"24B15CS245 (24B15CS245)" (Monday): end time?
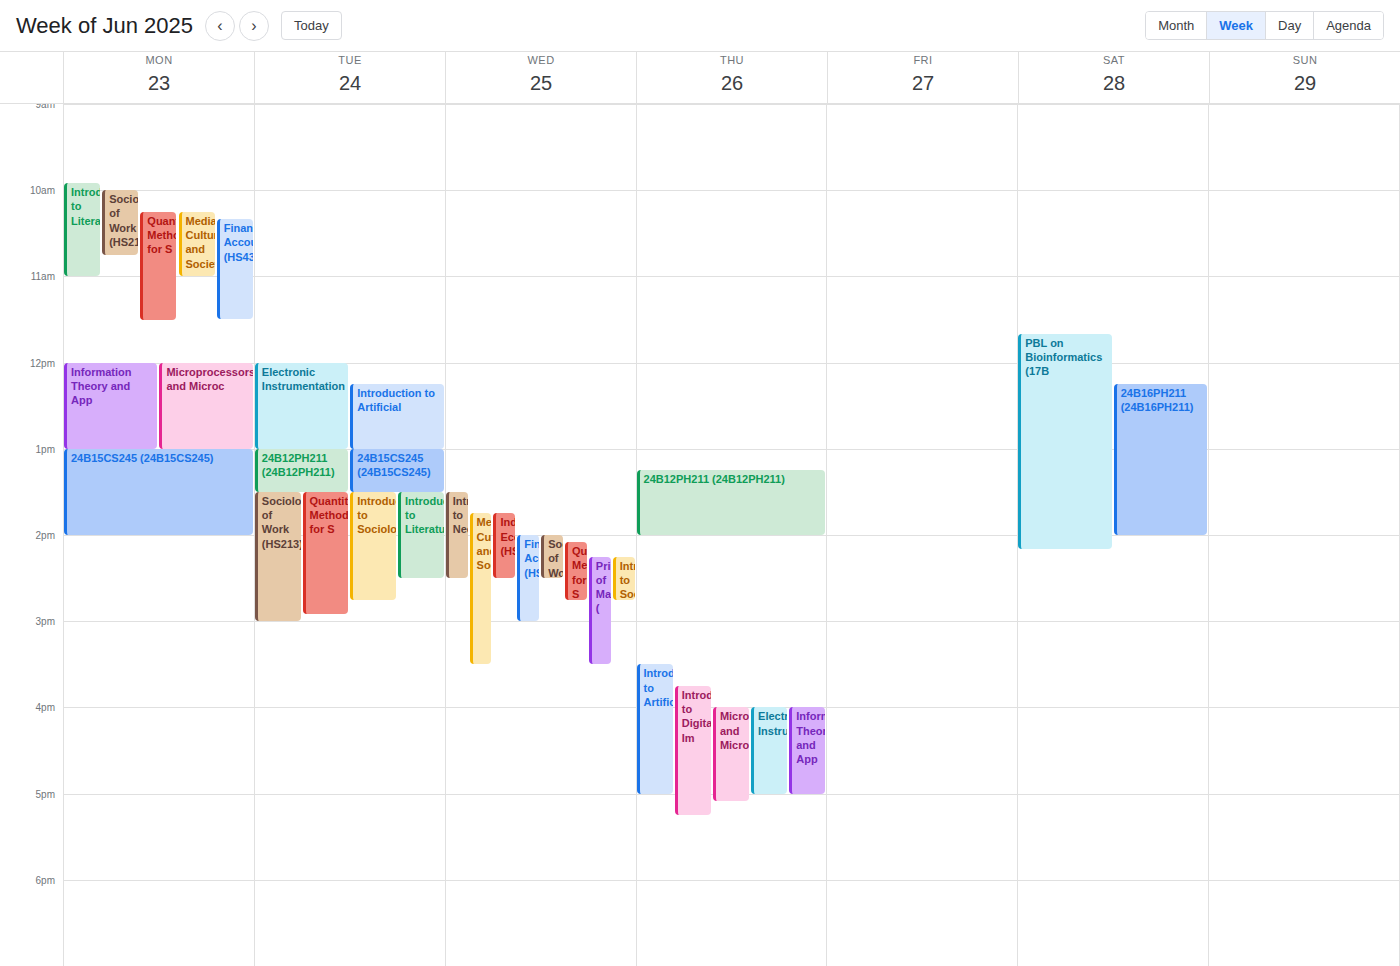
14:00